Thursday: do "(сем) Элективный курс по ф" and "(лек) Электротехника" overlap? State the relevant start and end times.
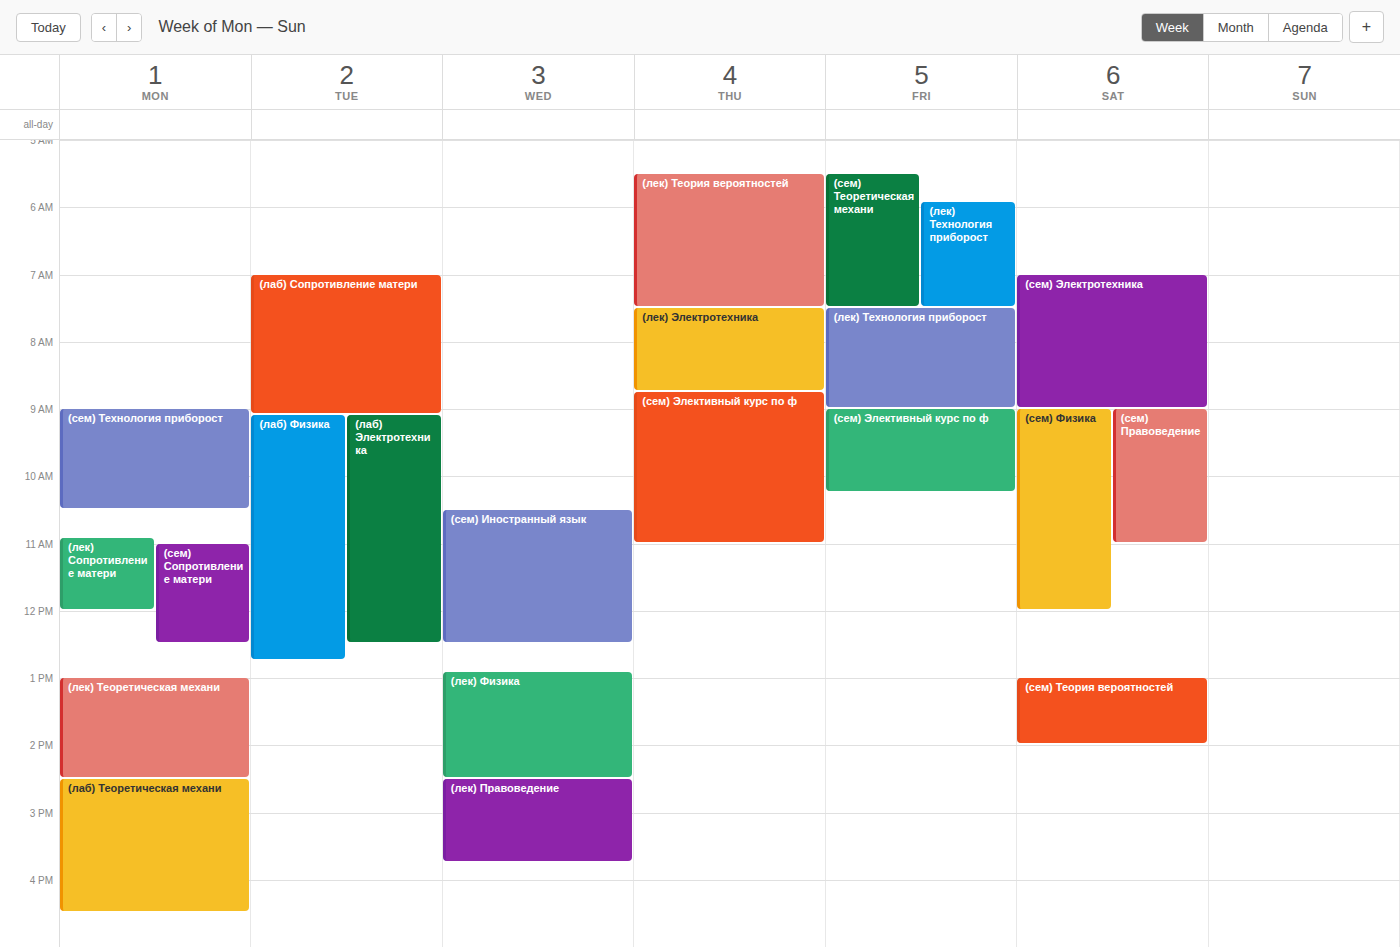
"(лек) Электротехника" ends at 08:45, exactly when "(сем) Элективный курс по ф" starts -- they touch but do not overlap.